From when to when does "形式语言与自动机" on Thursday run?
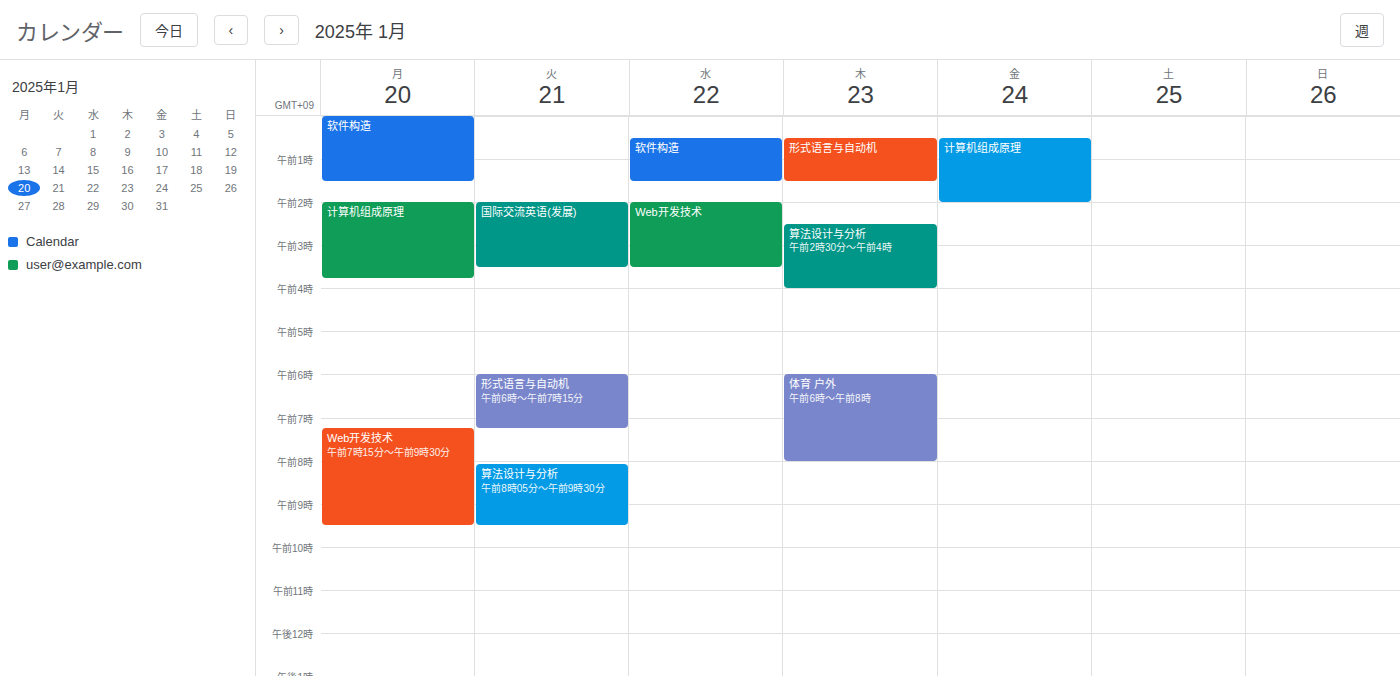
12:30 AM to 1:30 AM